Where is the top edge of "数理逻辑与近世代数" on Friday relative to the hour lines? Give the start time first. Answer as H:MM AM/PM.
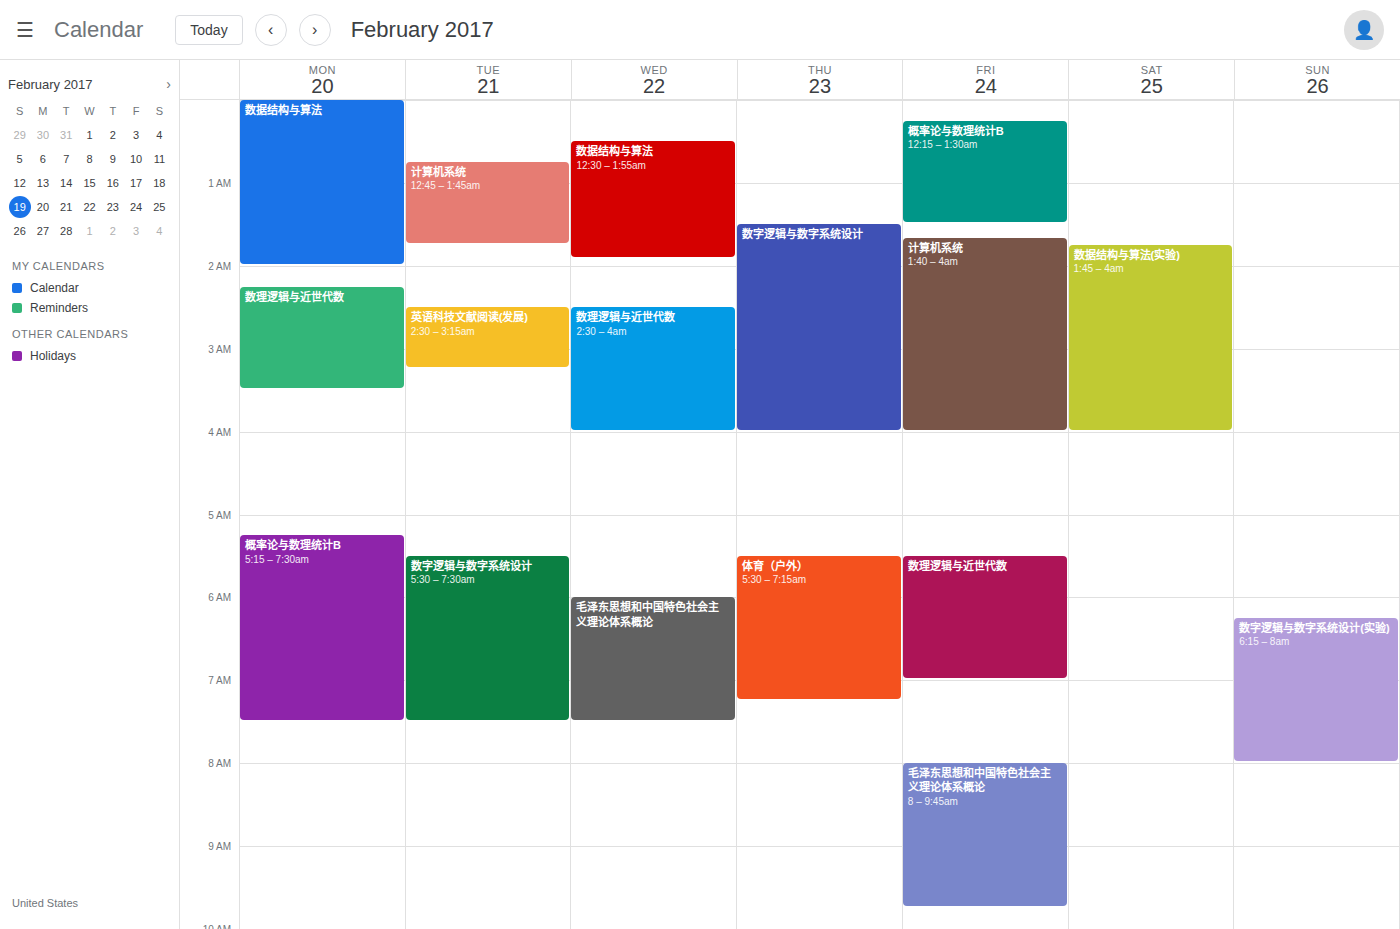
5:30 AM -- halfway between the 5 AM and 6 AM lines.